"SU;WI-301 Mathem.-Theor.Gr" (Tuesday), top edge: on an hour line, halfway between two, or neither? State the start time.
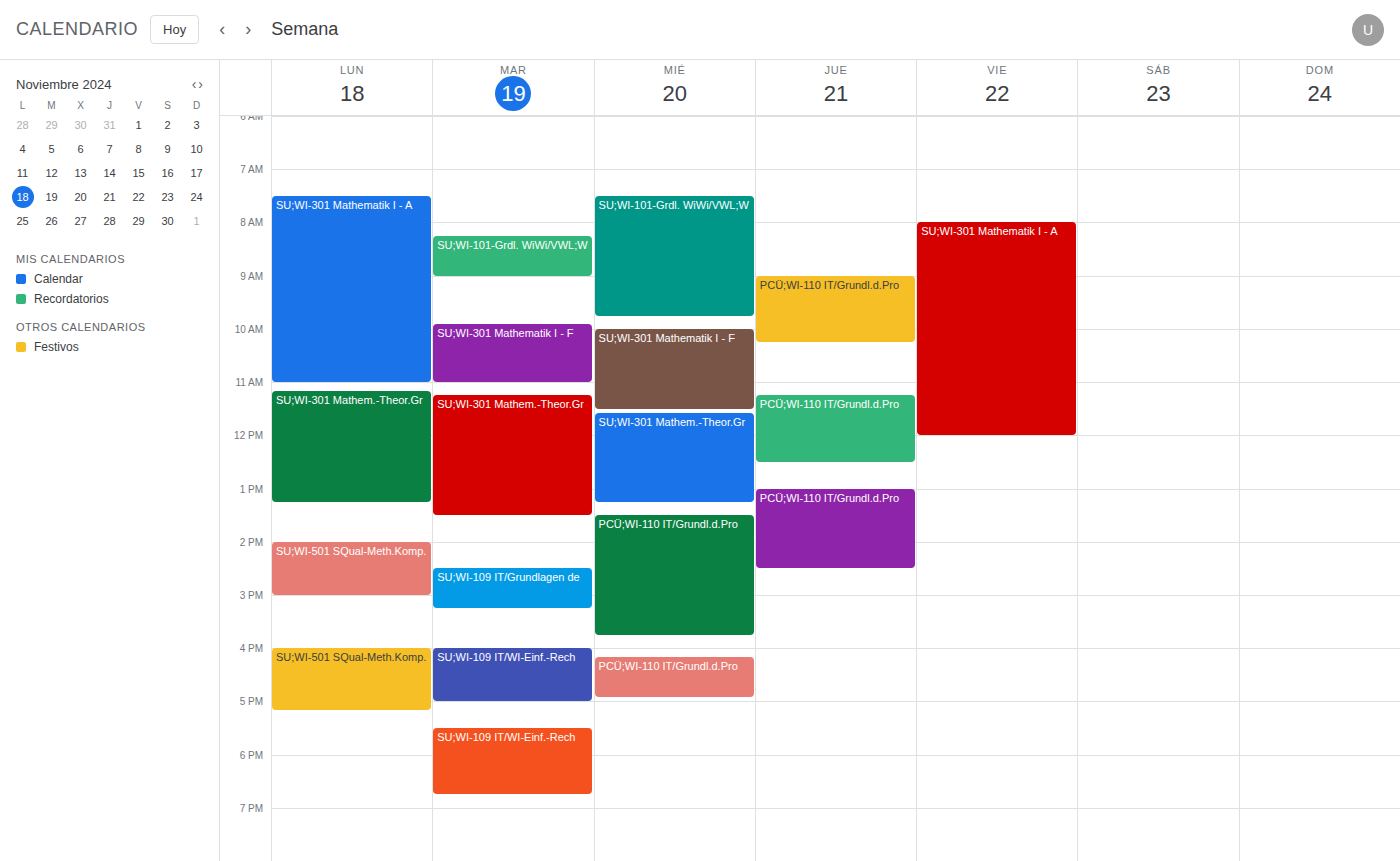
11:15 AM -- neither: a quarter of the way from the 11 AM line to the 12 PM line.